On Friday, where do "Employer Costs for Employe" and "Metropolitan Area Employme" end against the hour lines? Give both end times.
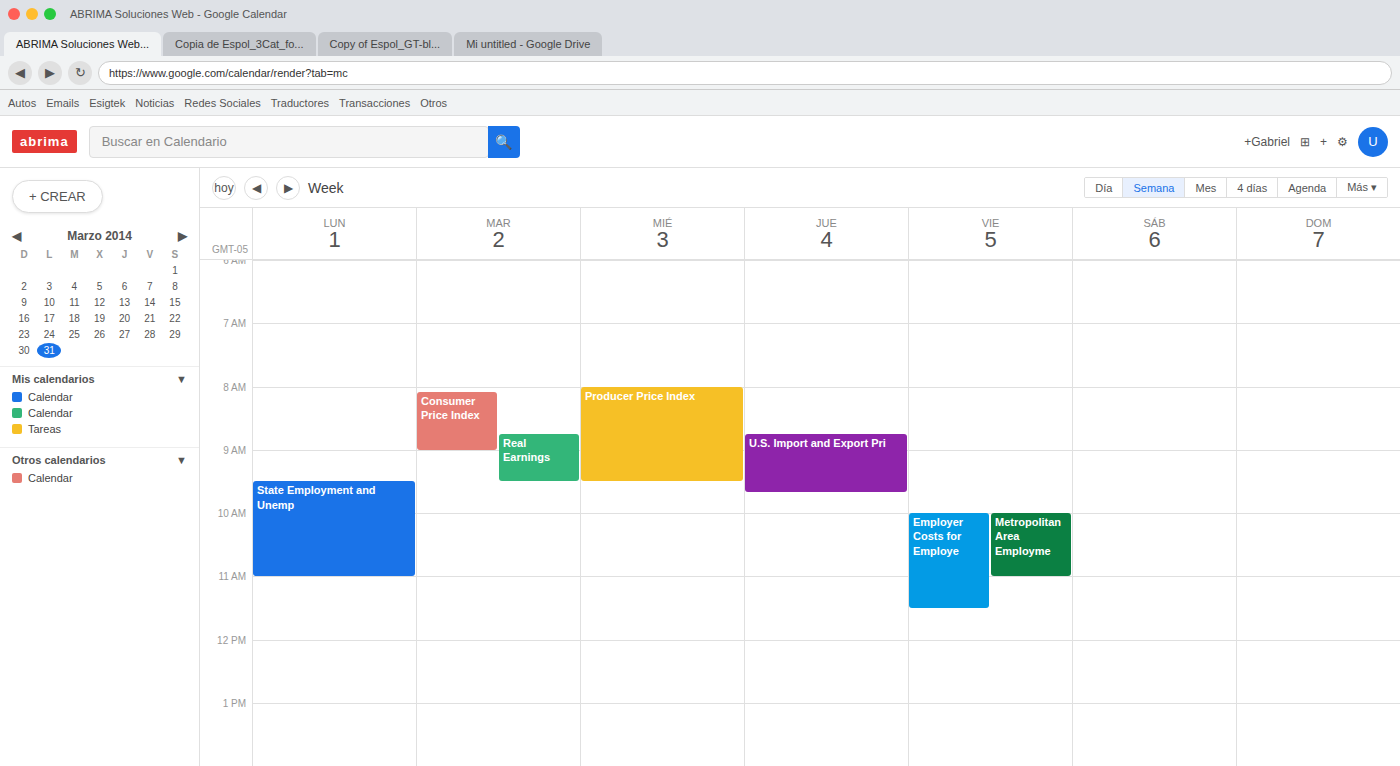
"Employer Costs for Employe": 11:30 AM, halfway between the 11 AM and 12 PM lines. "Metropolitan Area Employme": 11:00 AM, exactly on the 11 AM line.